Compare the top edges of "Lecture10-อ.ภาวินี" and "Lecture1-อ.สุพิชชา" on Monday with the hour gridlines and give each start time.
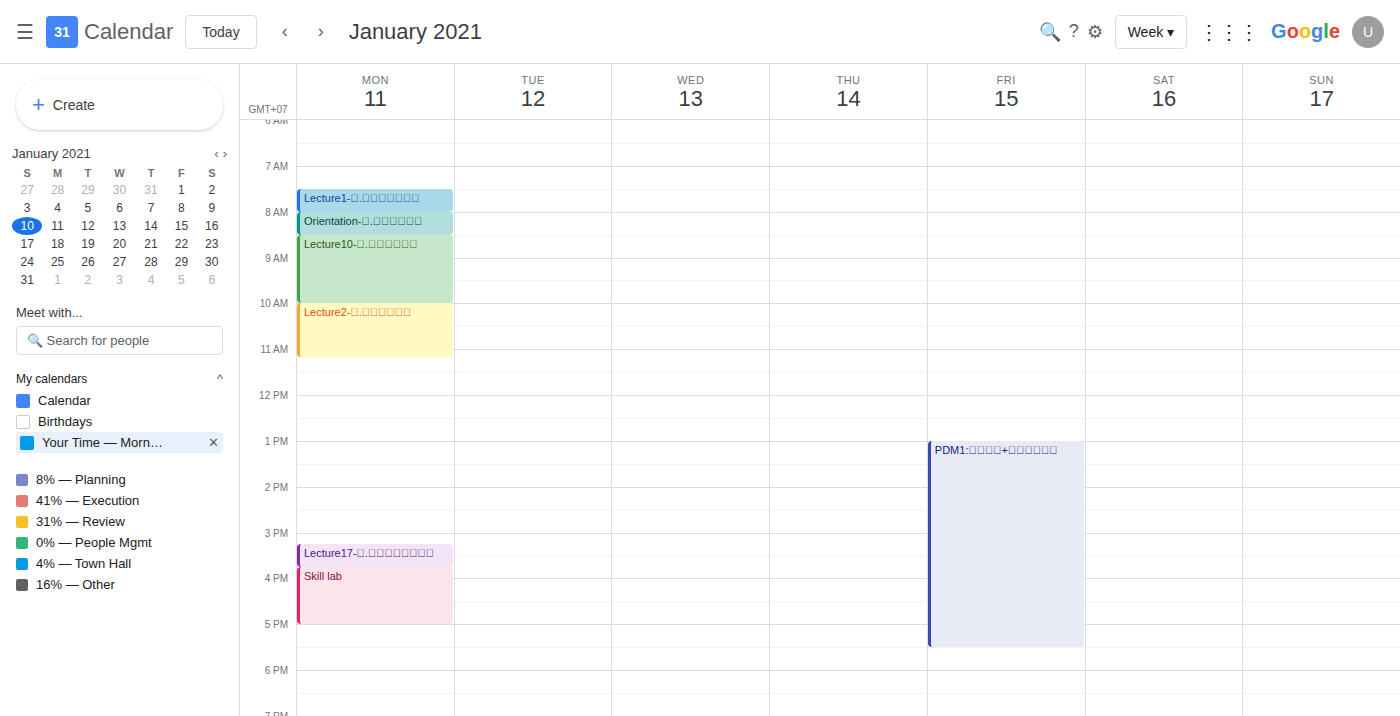
"Lecture10-อ.ภาวินี": 8:30 AM, halfway between the 8 AM and 9 AM lines. "Lecture1-อ.สุพิชชา": 7:30 AM, halfway between the 7 AM and 8 AM lines.